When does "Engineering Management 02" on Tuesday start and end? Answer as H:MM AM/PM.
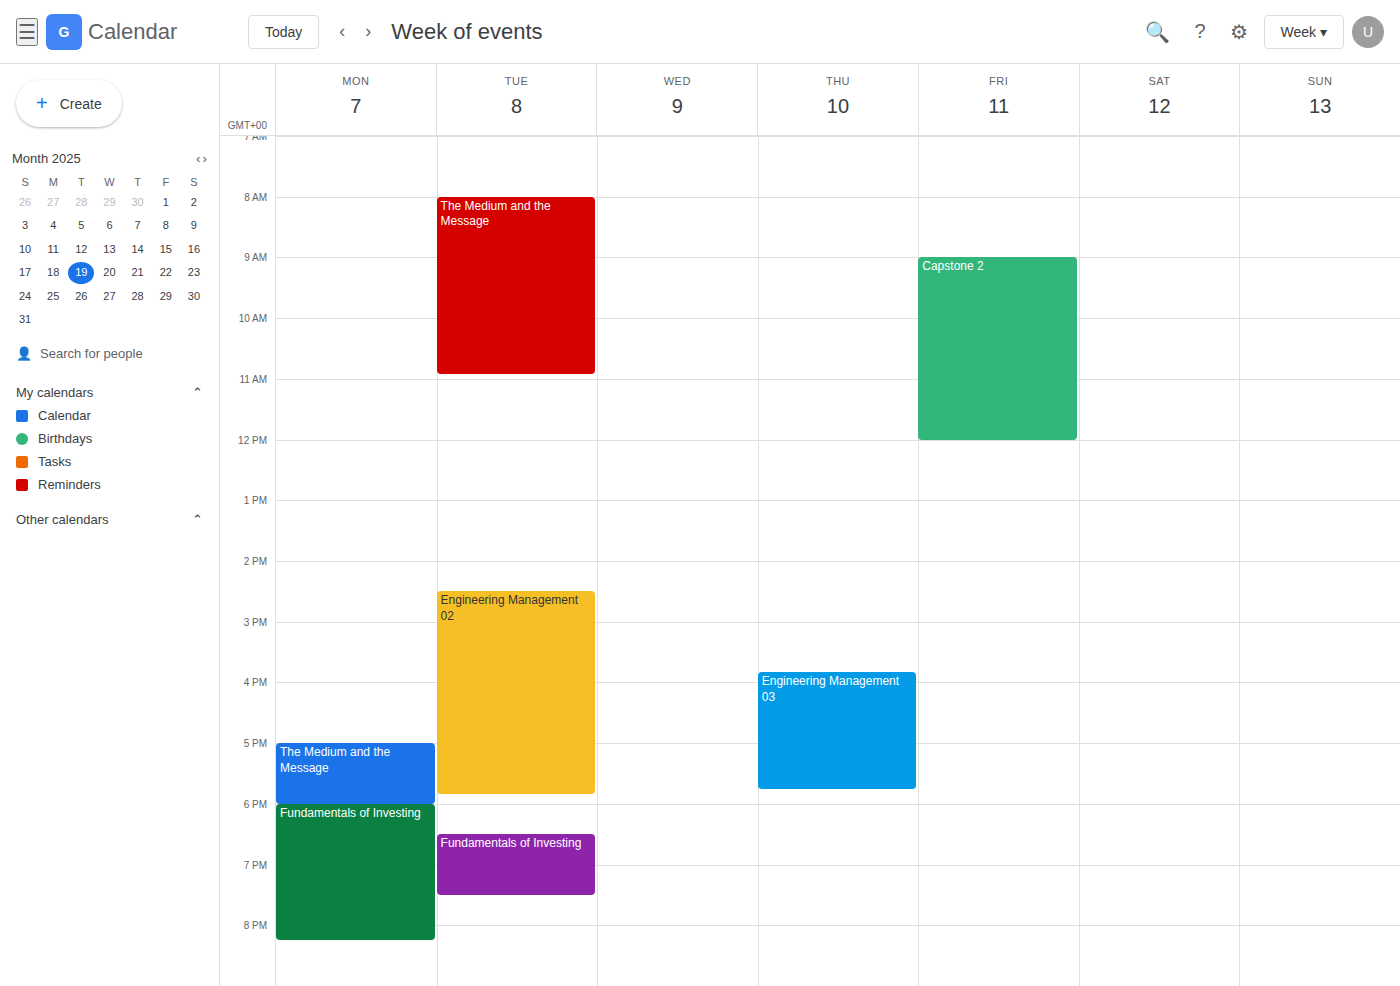
2:30 PM to 5:50 PM